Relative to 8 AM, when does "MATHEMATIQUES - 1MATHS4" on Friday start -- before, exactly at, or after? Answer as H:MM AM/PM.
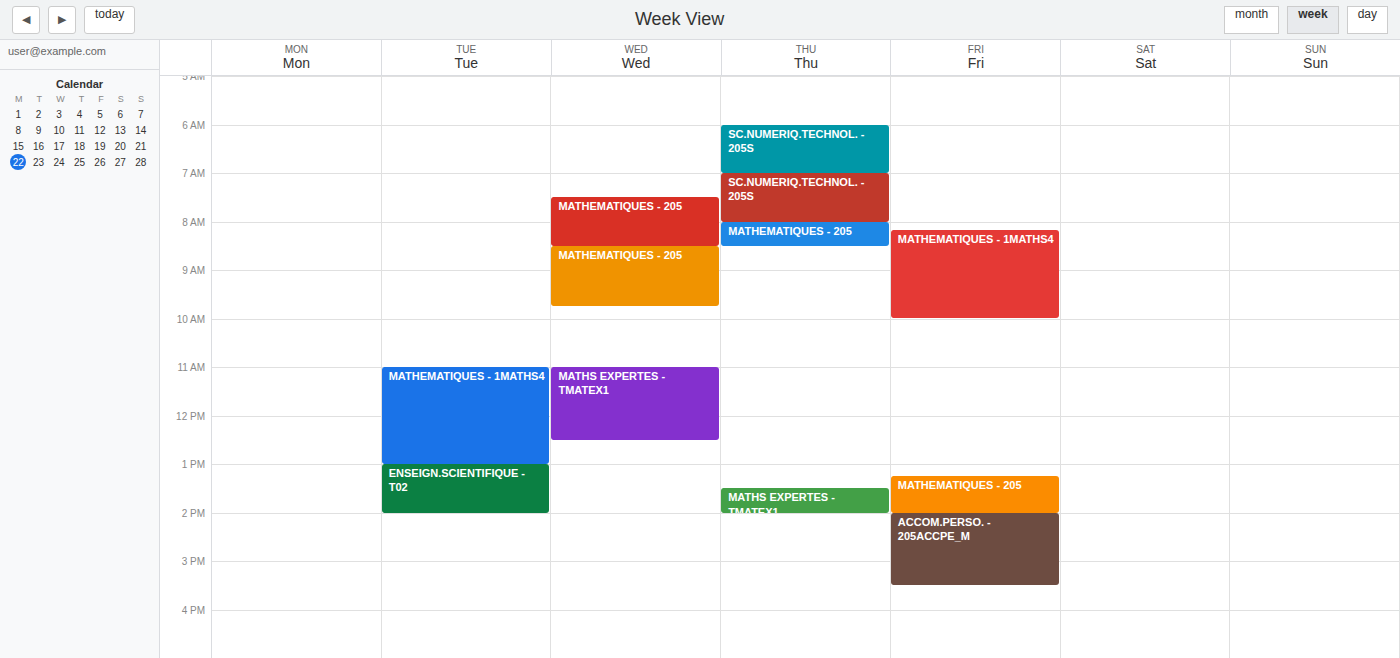
8:10 AM -- after 8 AM, 10 minutes below the 8 AM line.